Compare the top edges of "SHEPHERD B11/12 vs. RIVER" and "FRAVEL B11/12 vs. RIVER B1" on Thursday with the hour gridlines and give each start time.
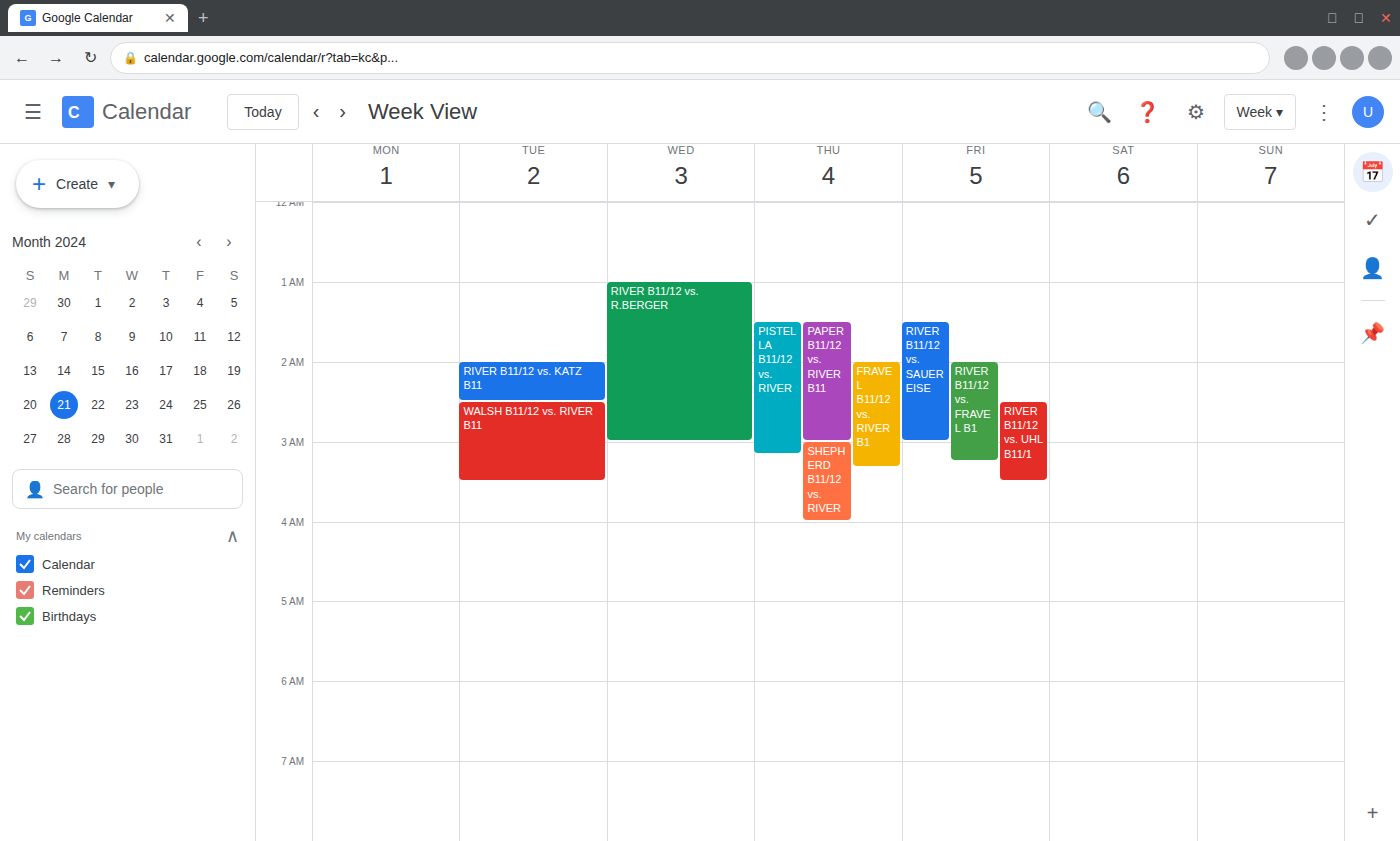
"SHEPHERD B11/12 vs. RIVER": 3:00 AM, exactly on the 3 AM line. "FRAVEL B11/12 vs. RIVER B1": 2:00 AM, exactly on the 2 AM line.